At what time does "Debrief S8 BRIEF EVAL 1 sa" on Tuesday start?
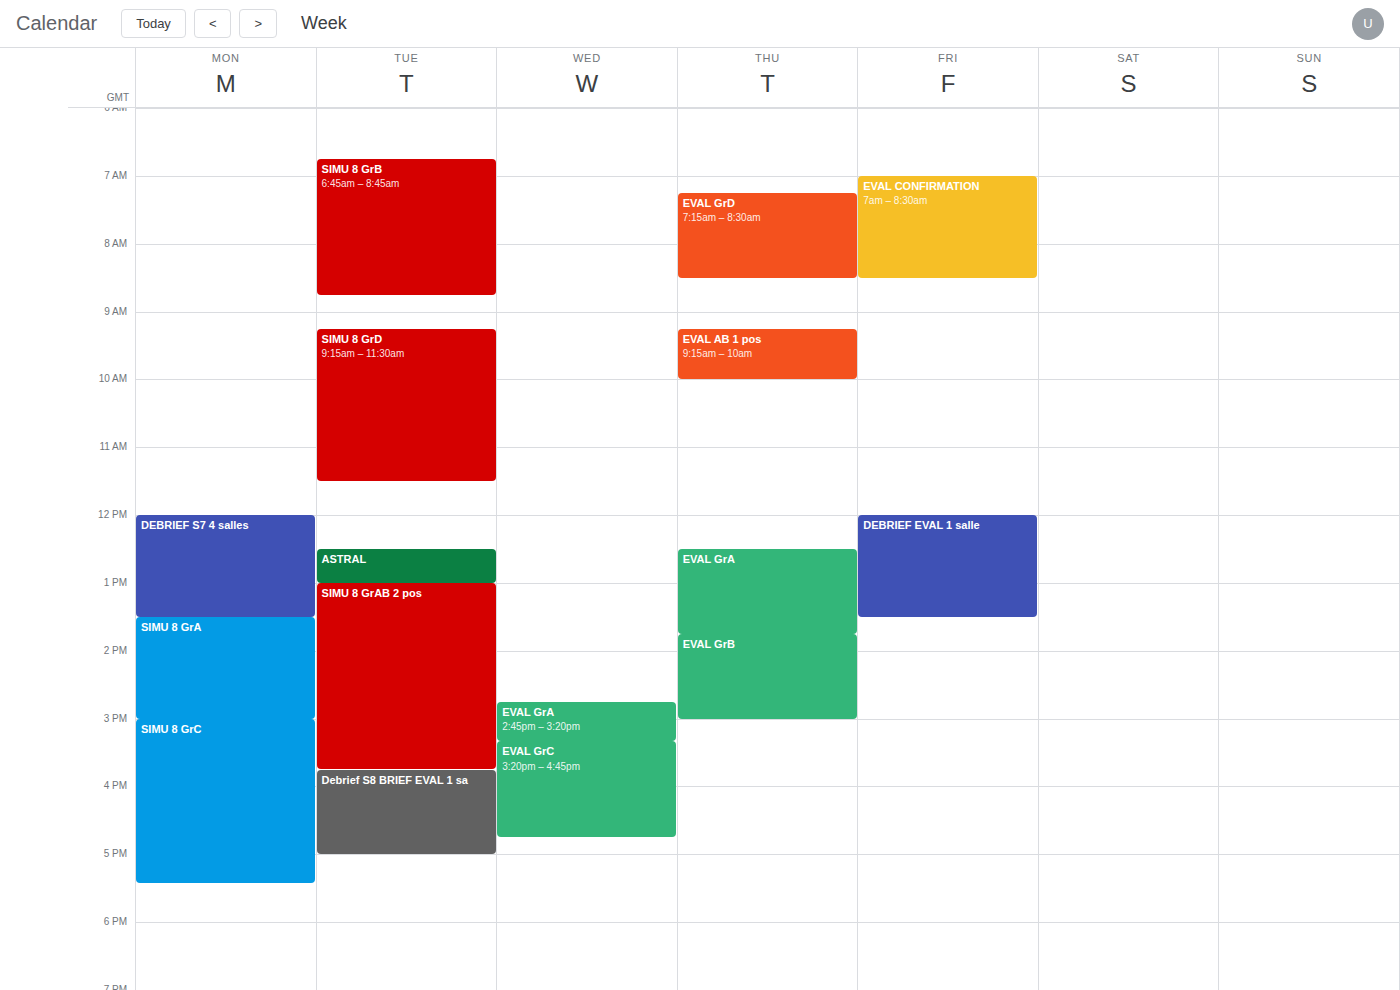
15:45